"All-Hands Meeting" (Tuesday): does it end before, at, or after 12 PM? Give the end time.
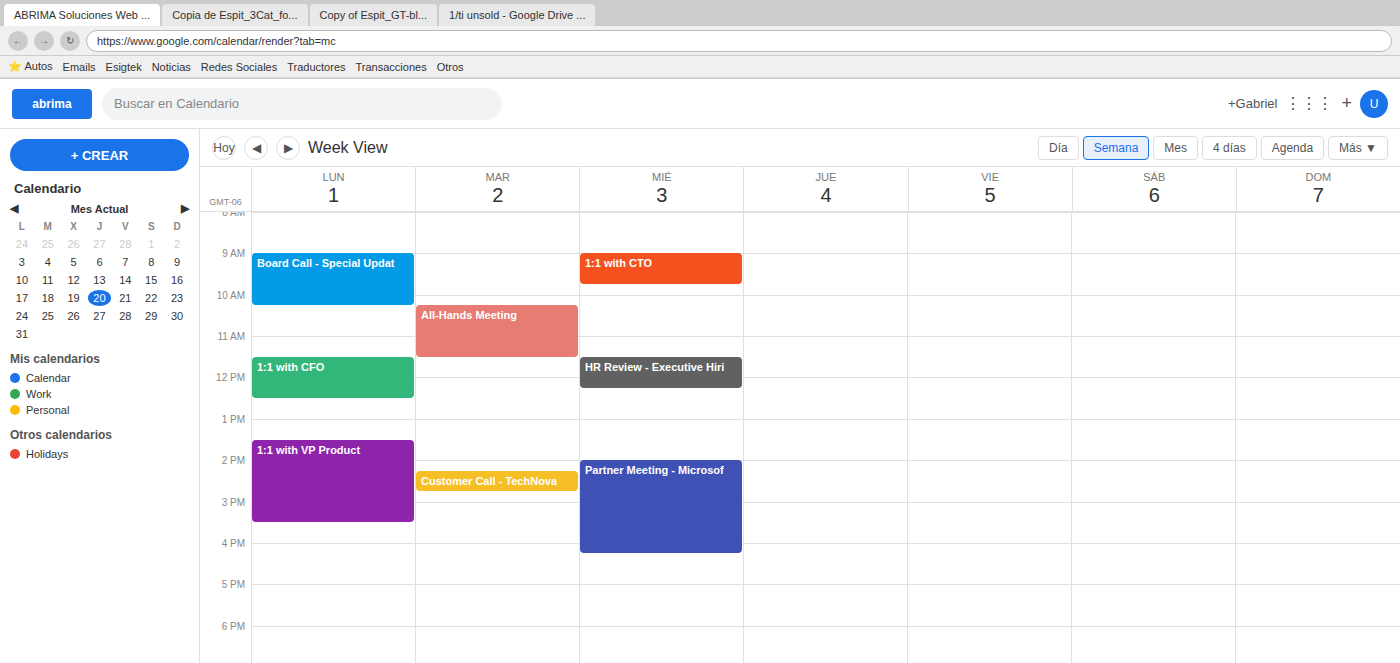
11:30 AM -- before 12 PM, 30 minutes above the 12 PM line.